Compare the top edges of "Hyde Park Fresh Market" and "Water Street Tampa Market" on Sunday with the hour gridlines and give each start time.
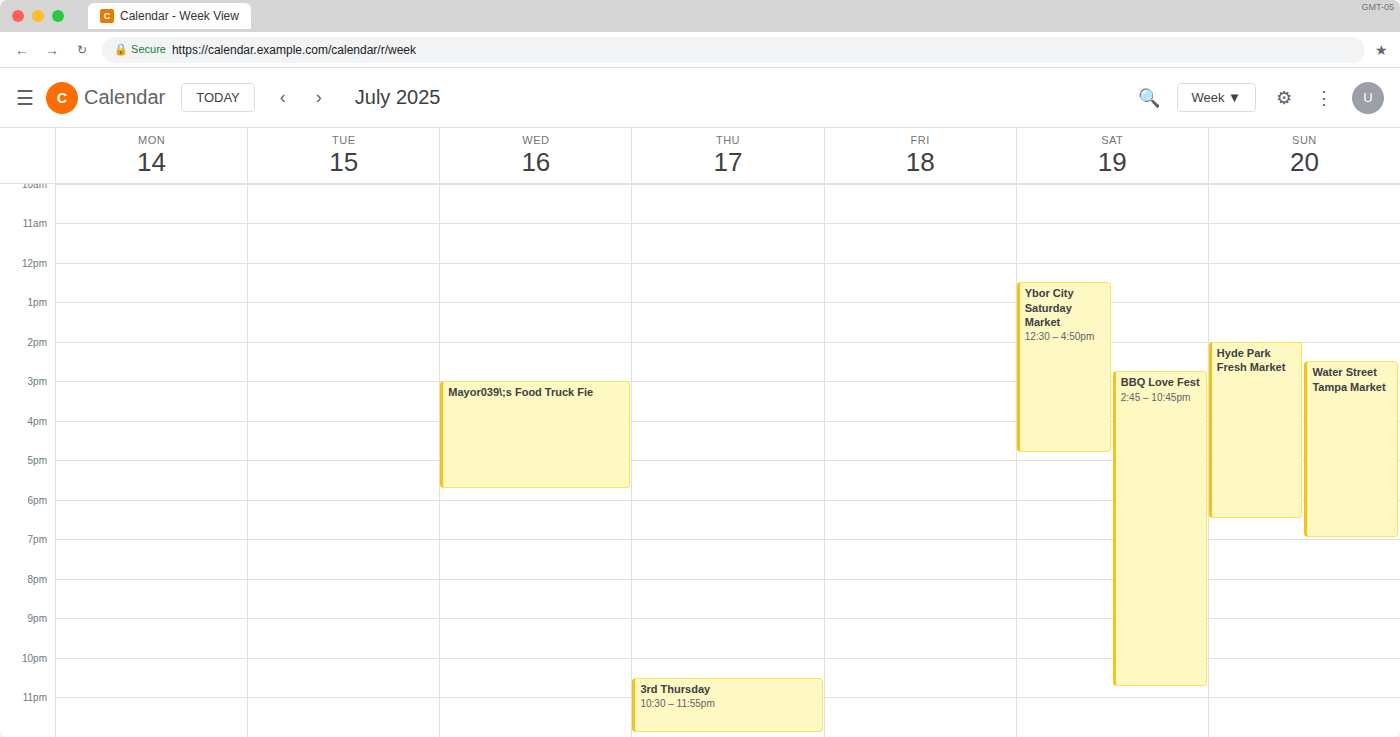
"Hyde Park Fresh Market": 2:00 PM, exactly on the 2 PM line. "Water Street Tampa Market": 2:30 PM, halfway between the 2 PM and 3 PM lines.